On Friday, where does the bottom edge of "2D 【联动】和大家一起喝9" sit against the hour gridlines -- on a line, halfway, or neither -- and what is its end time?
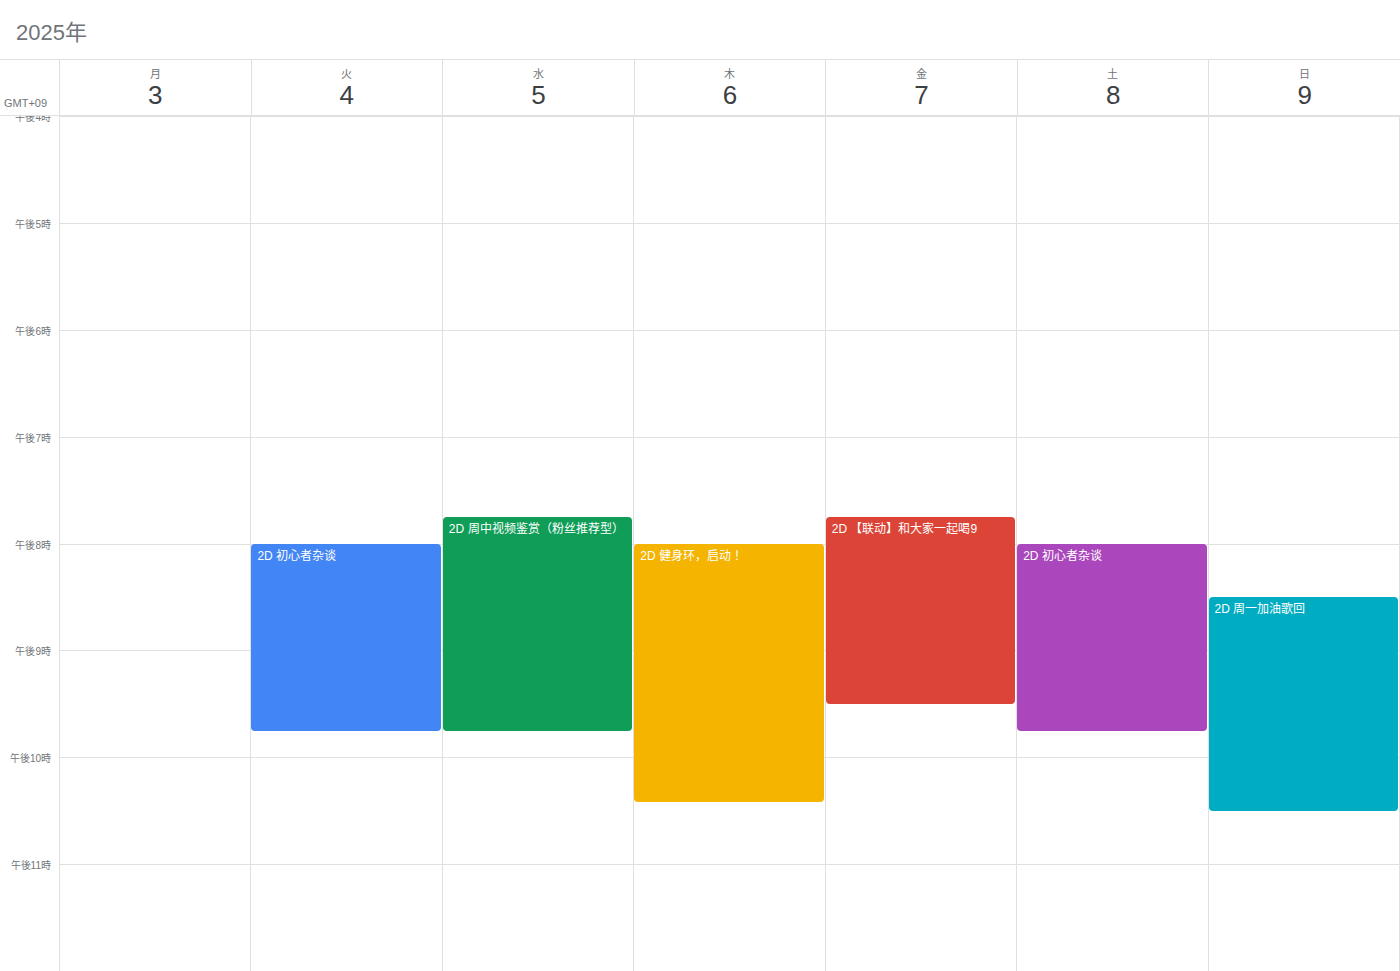
9:30 PM -- halfway between the 9 PM and 10 PM lines.